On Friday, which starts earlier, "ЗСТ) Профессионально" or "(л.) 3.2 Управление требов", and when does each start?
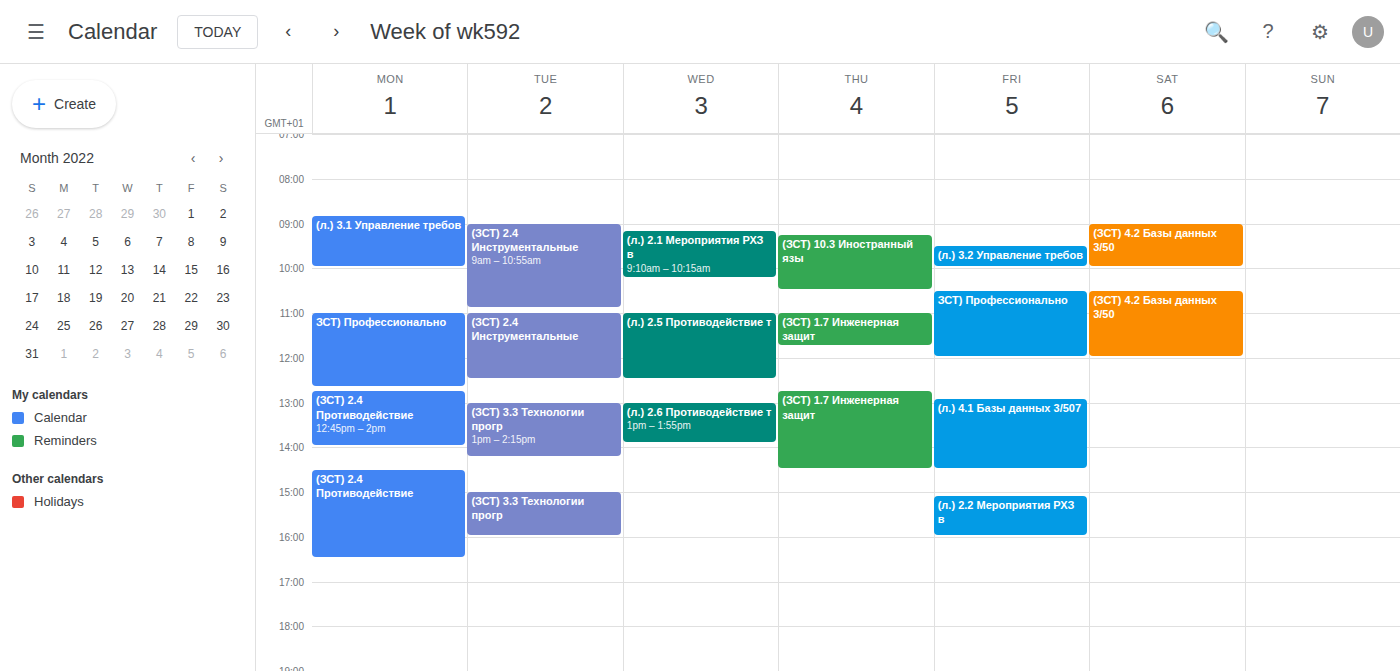
"(л.) 3.2 Управление требов" 9:30 AM; "ЗСТ) Профессионально" 10:30 AM.